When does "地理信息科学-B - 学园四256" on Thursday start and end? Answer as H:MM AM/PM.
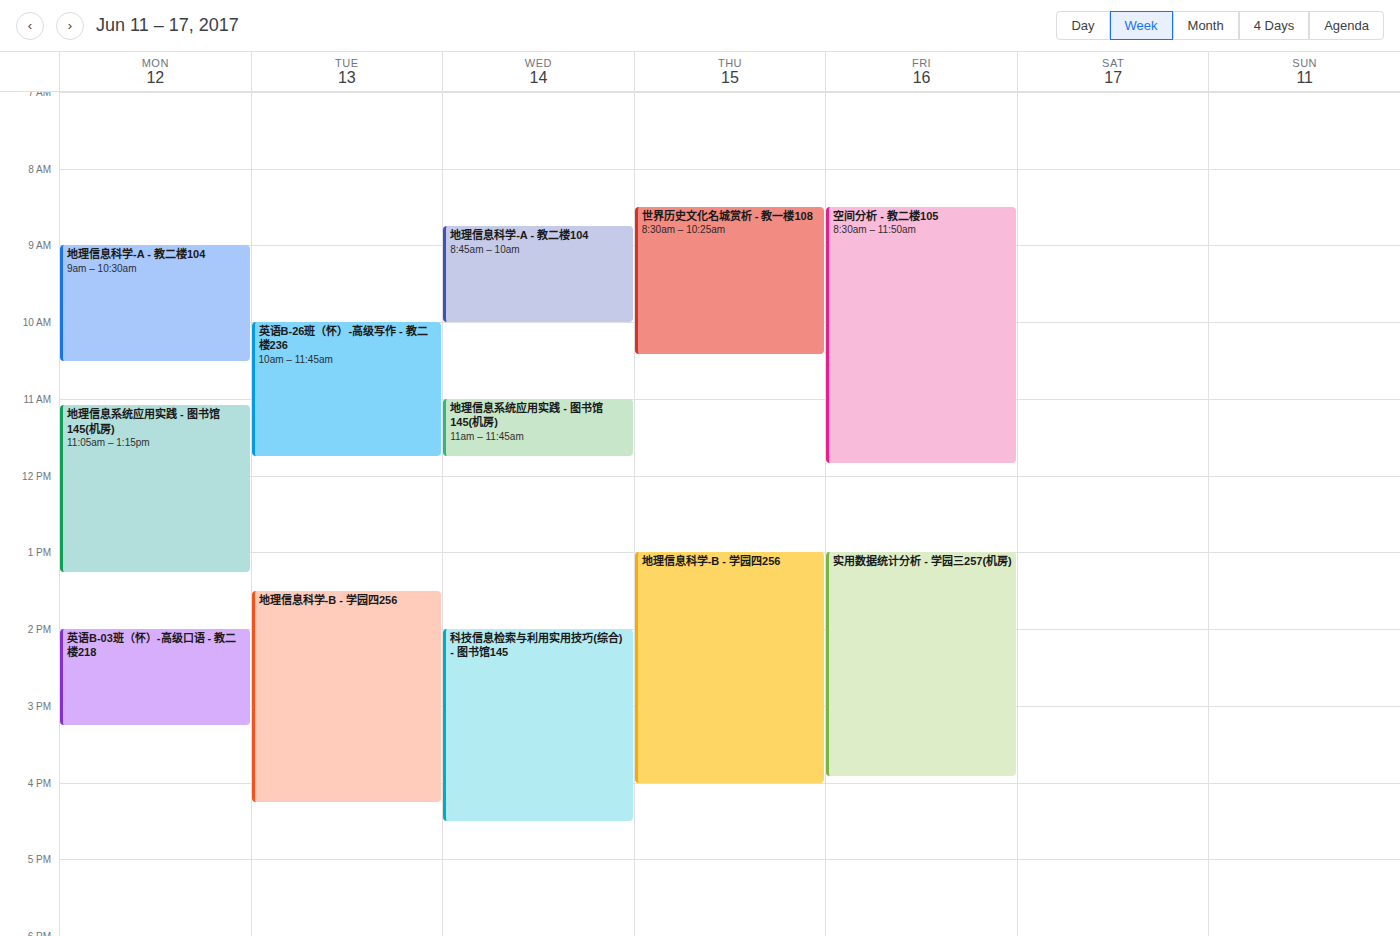
1:00 PM to 4:00 PM